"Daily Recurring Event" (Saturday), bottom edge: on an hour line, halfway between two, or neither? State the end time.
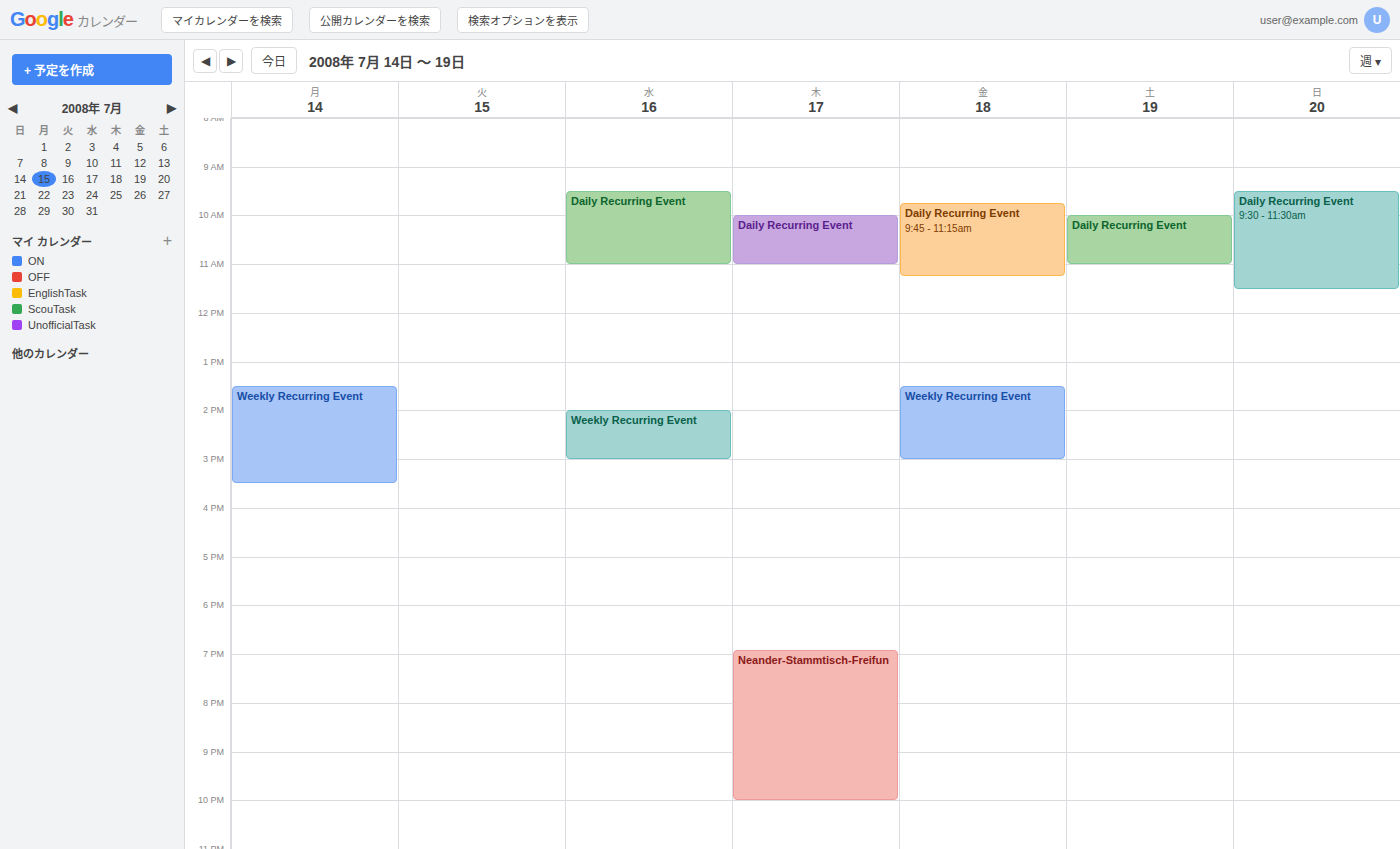
11:00 AM -- exactly on the 11 AM line.